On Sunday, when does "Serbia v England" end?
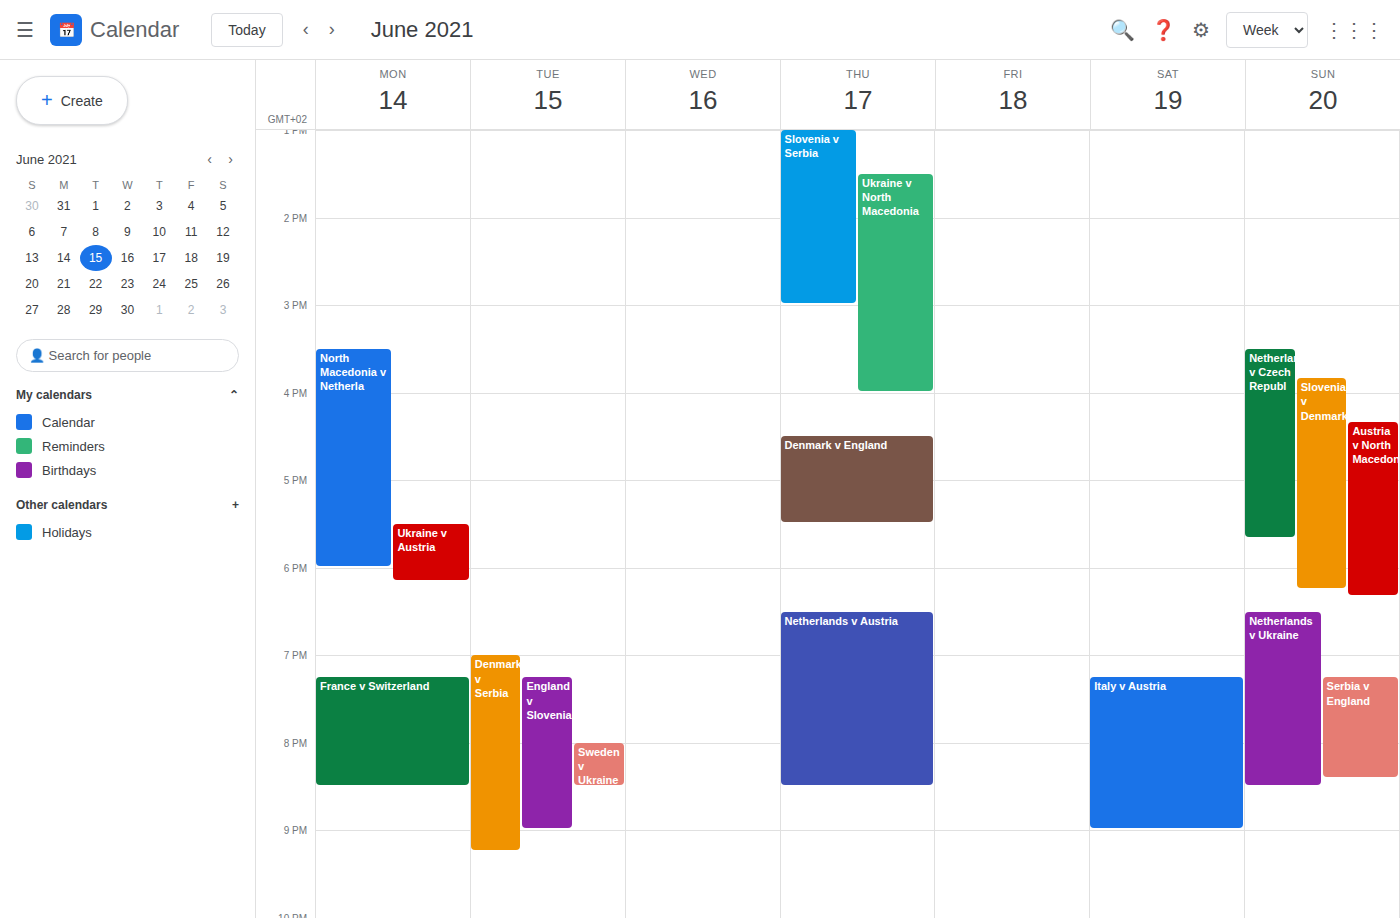
8:25 PM